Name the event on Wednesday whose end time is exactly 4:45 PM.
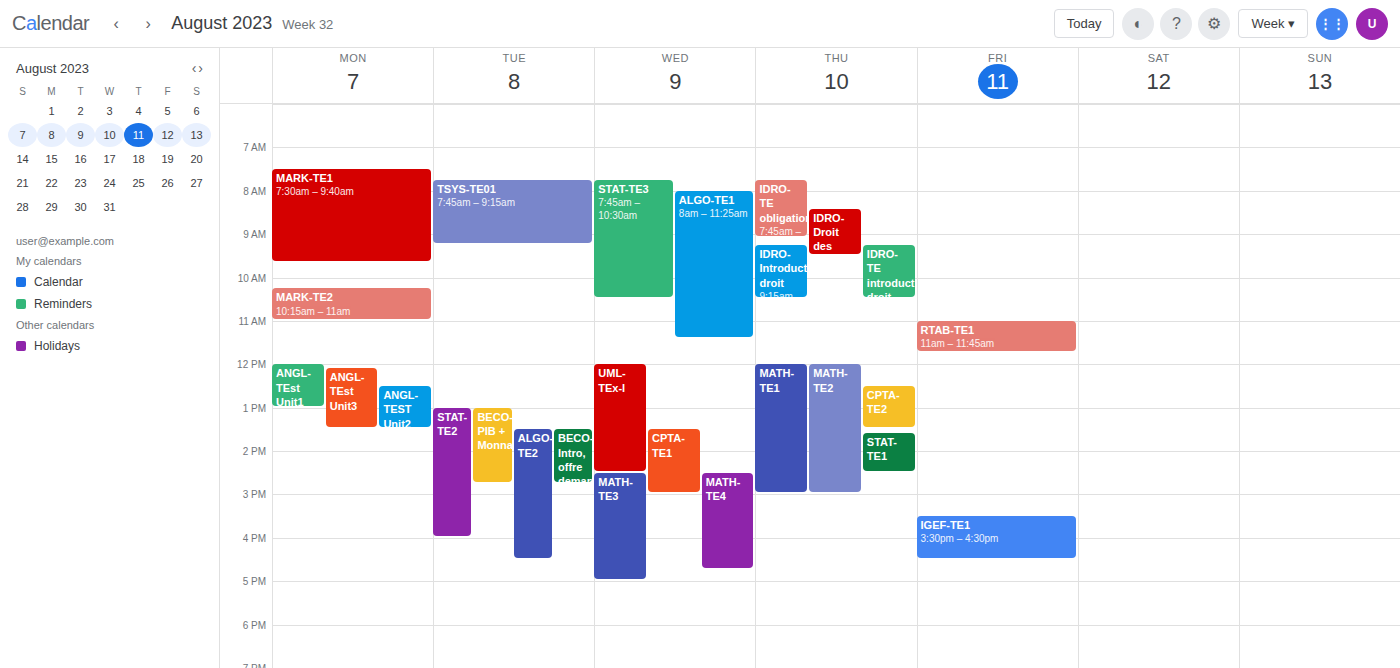
"MATH-TE4"